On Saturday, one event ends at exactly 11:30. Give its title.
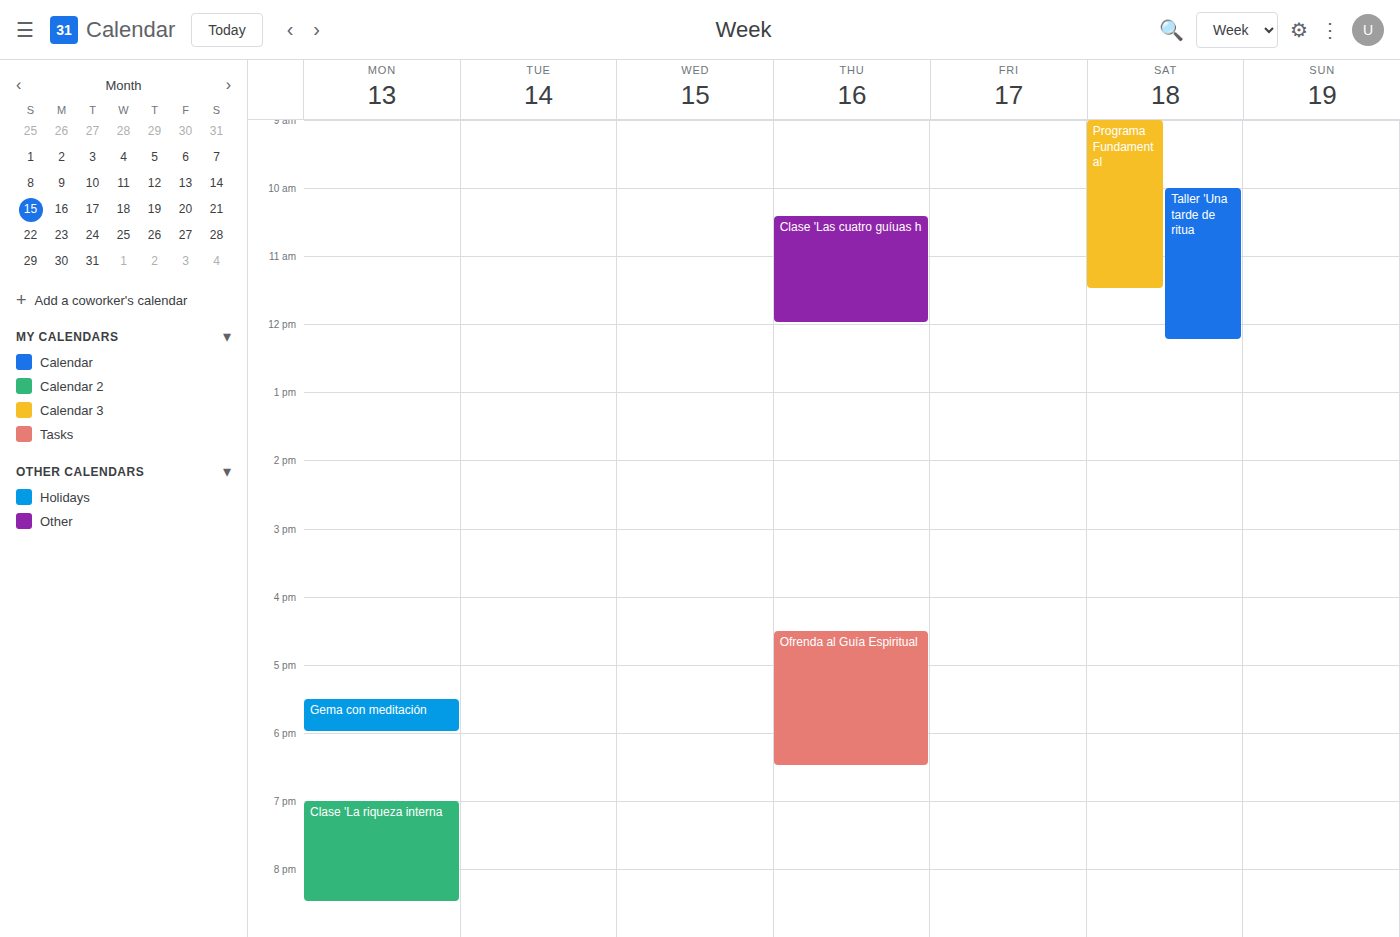
"Programa Fundamental"